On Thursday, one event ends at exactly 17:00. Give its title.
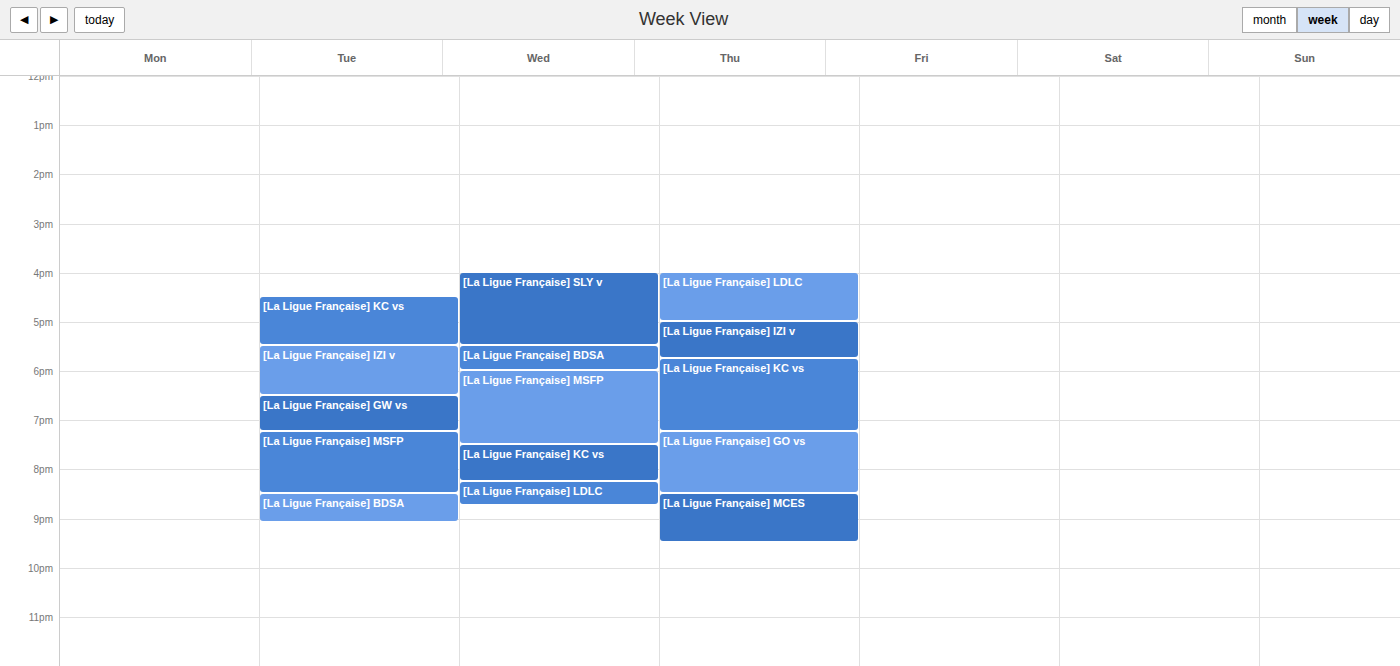
"[La Ligue Française] LDLC"